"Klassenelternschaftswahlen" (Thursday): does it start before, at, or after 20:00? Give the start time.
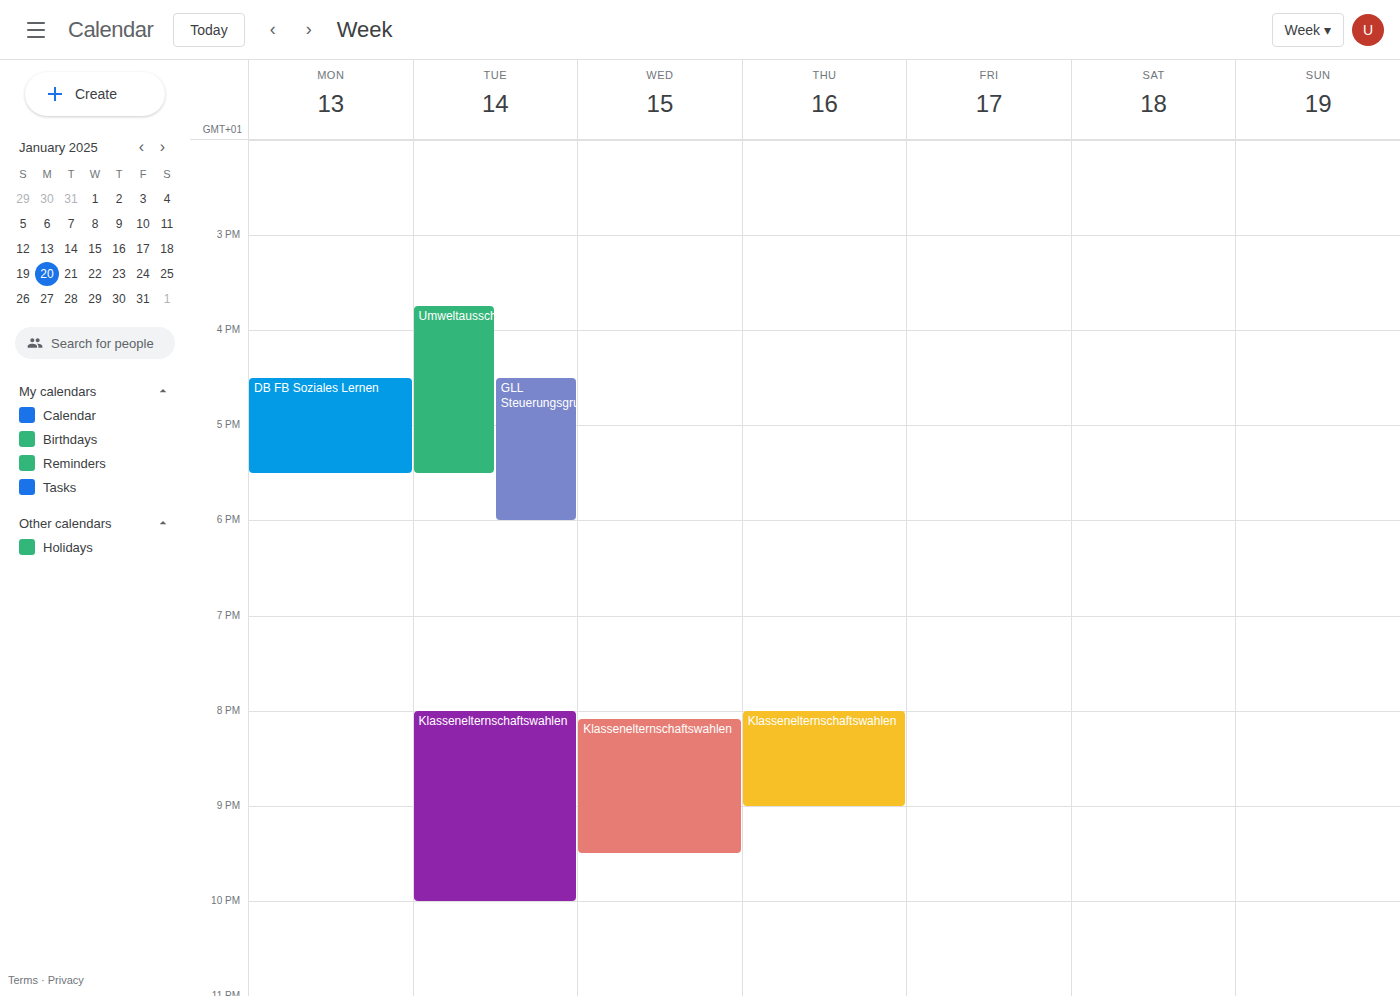
20:00 -- exactly at 20:00, on the 20:00 line.